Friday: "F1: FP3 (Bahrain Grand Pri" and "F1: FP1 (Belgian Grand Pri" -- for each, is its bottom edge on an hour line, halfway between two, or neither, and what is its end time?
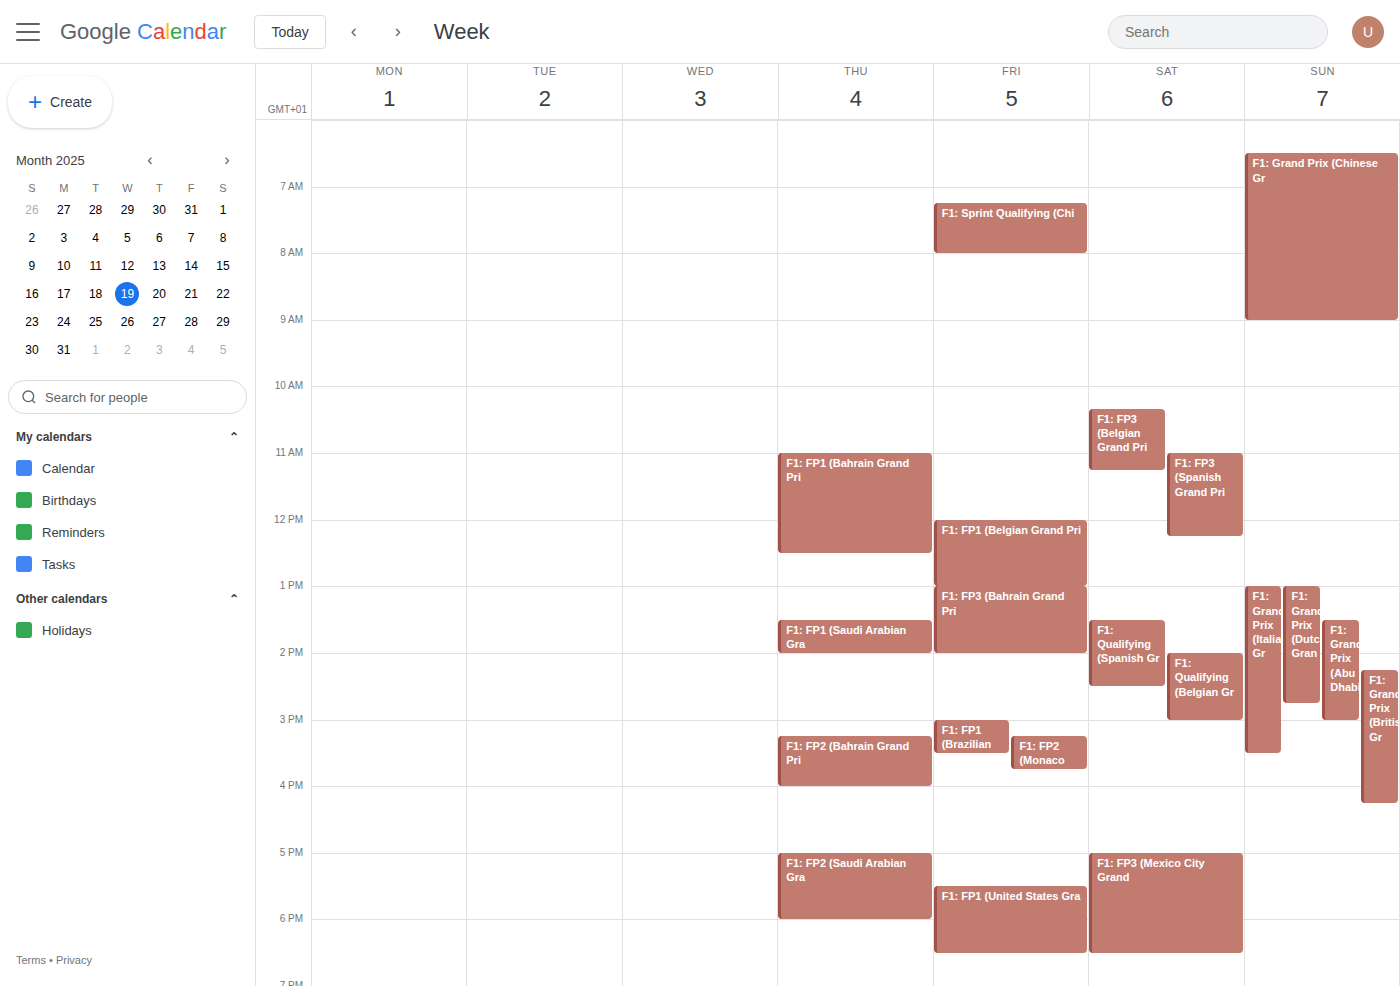
"F1: FP3 (Bahrain Grand Pri": 2:00 PM, exactly on the 2 PM line. "F1: FP1 (Belgian Grand Pri": 1:00 PM, exactly on the 1 PM line.